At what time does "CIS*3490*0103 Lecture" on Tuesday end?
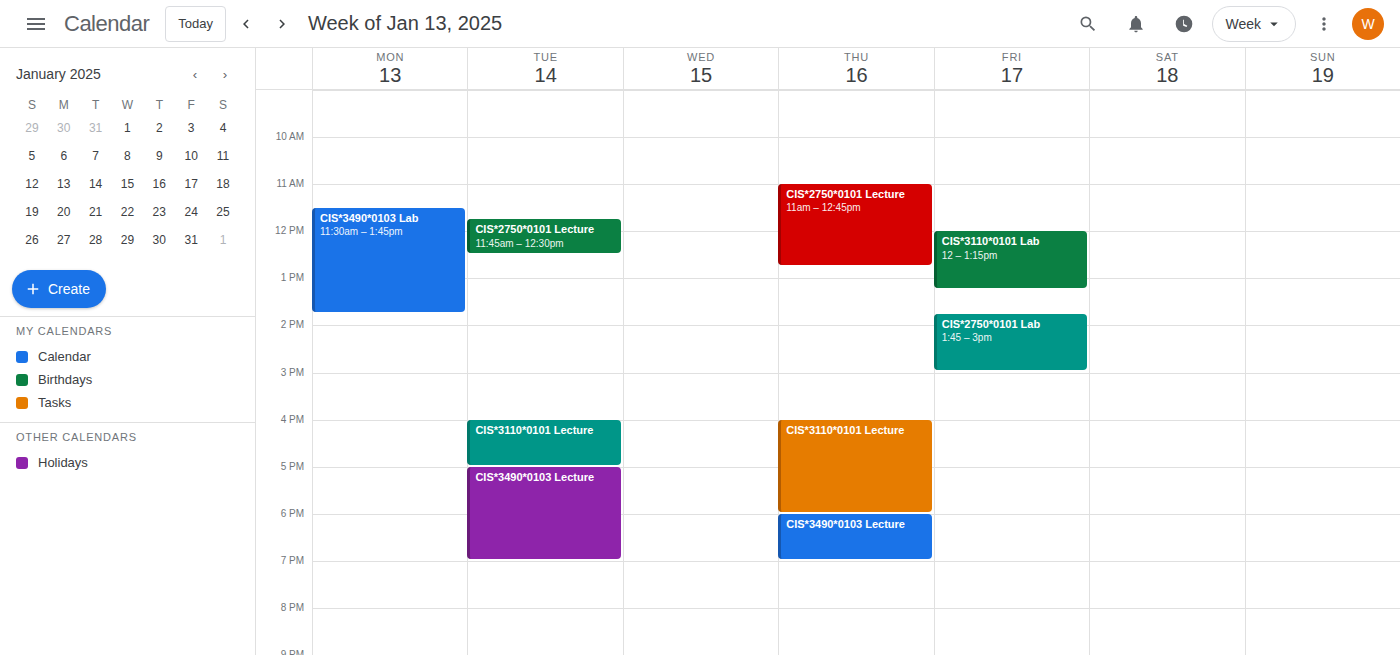
7:00 PM